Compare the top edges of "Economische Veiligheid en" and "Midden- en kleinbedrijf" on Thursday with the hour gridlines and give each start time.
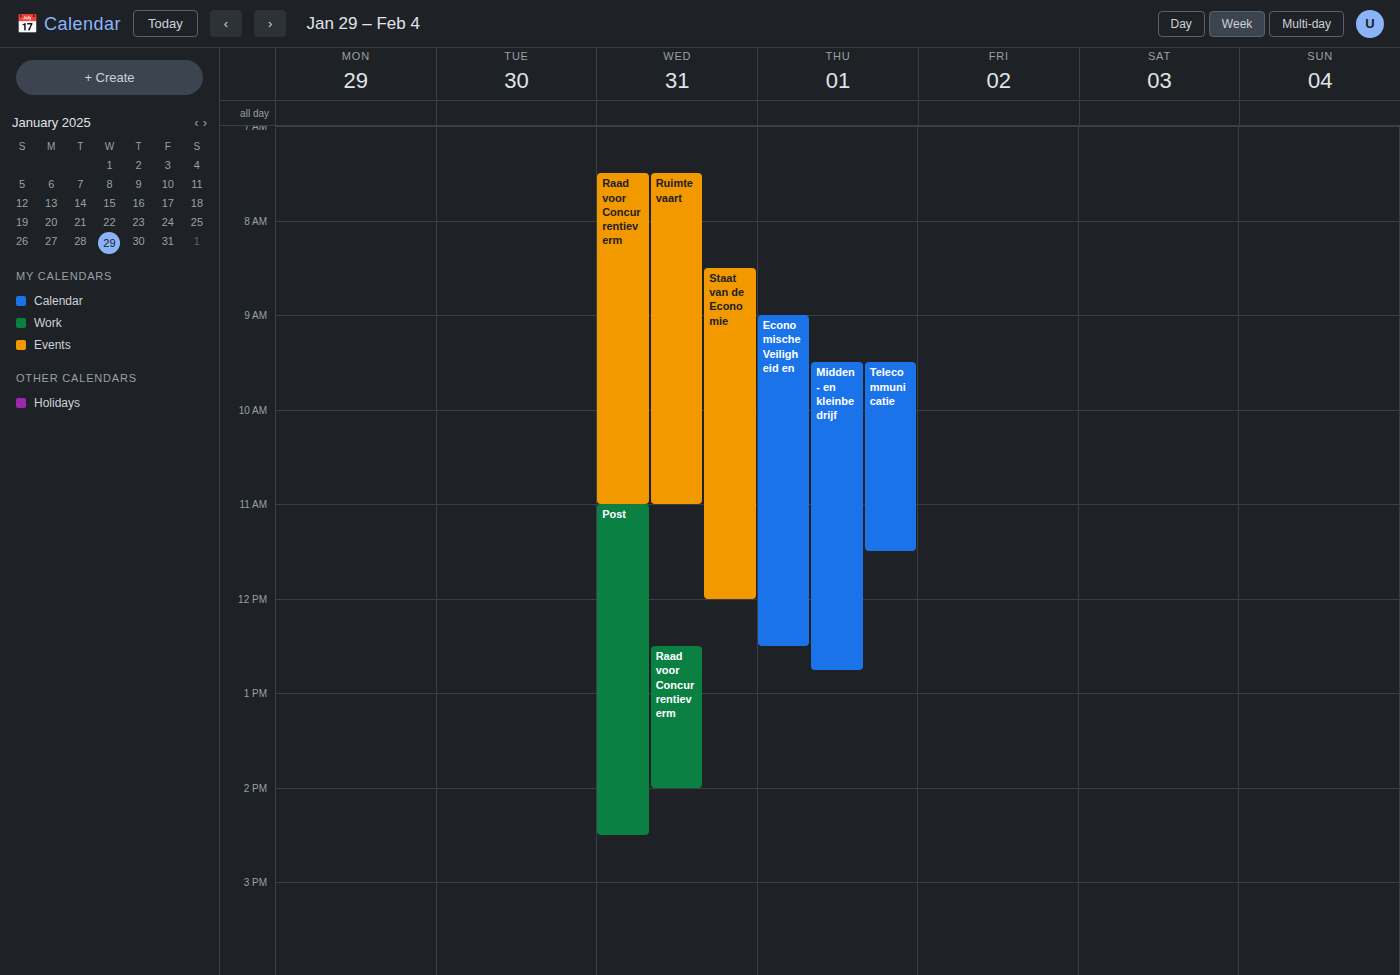
"Economische Veiligheid en": 9:00 AM, exactly on the 9 AM line. "Midden- en kleinbedrijf": 9:30 AM, halfway between the 9 AM and 10 AM lines.